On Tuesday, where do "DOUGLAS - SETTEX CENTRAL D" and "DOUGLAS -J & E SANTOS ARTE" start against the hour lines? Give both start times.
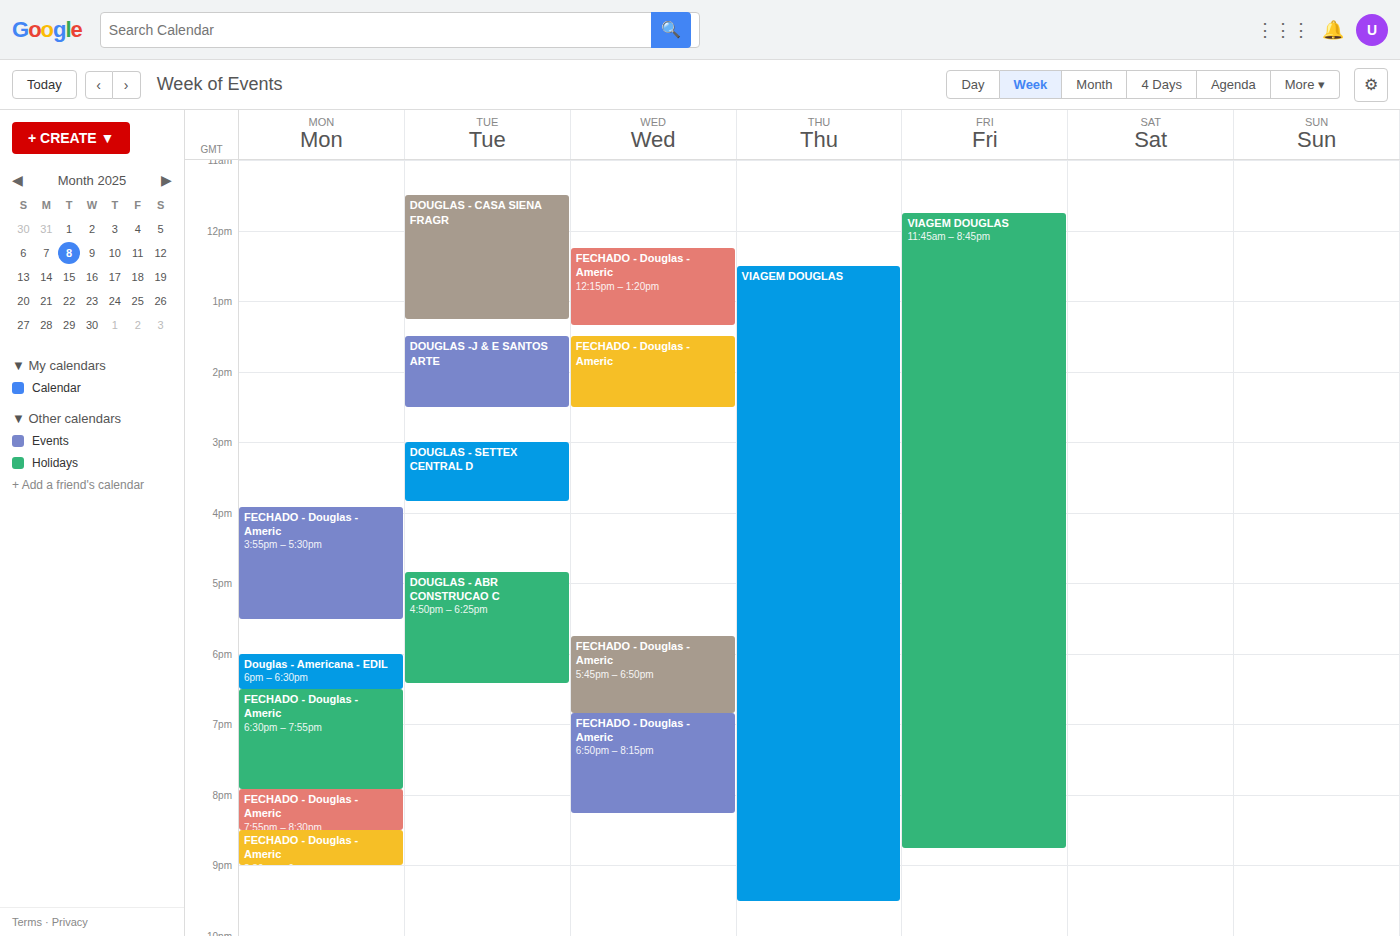
"DOUGLAS - SETTEX CENTRAL D": 15:00, exactly on the 15:00 line. "DOUGLAS -J & E SANTOS ARTE": 13:30, halfway between the 13:00 and 14:00 lines.